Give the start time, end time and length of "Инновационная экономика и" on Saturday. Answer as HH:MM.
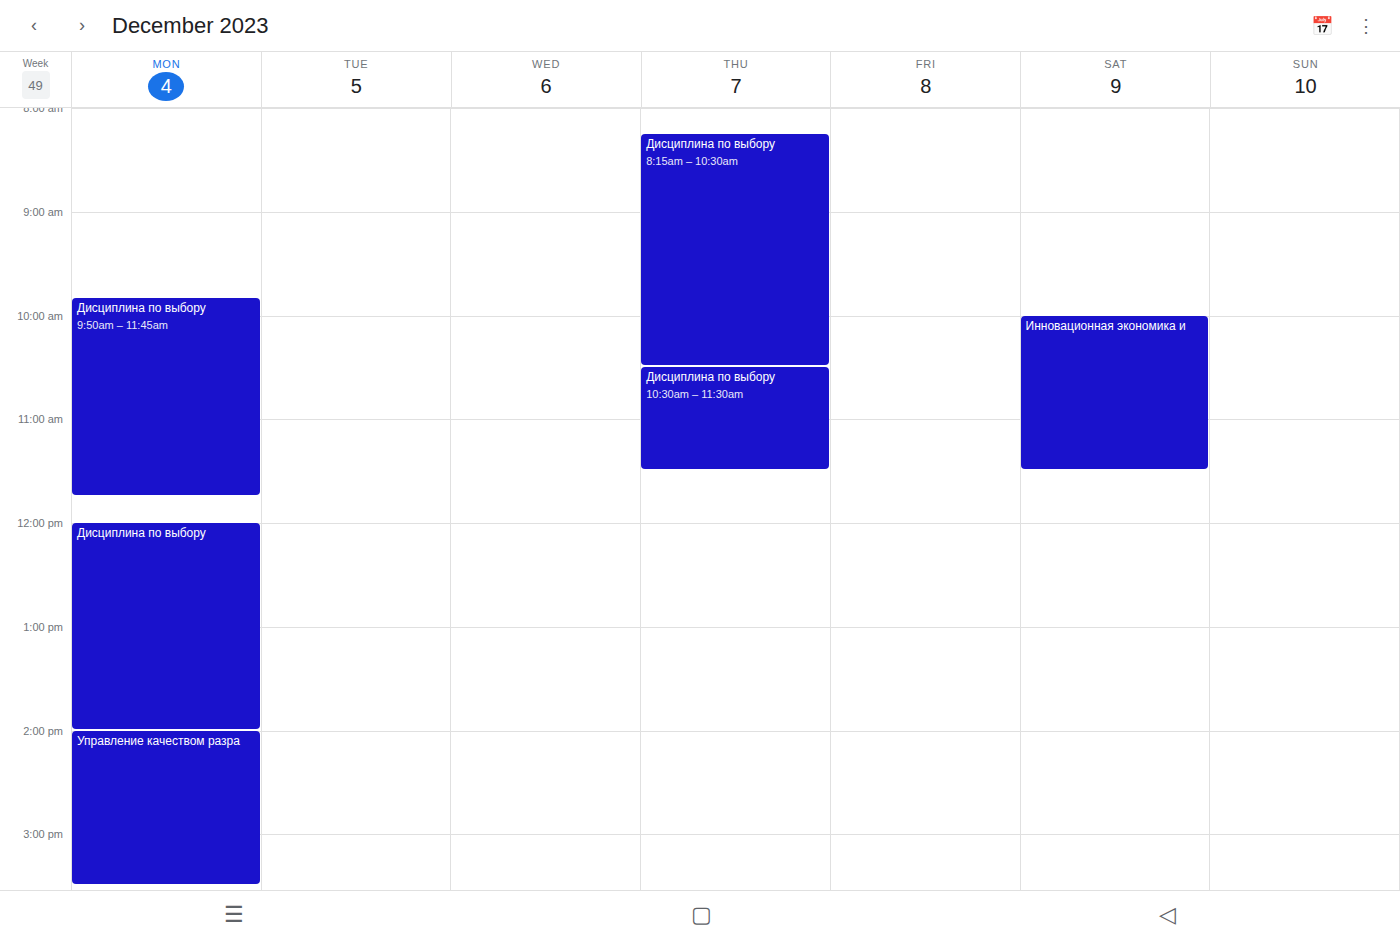
10:00 to 11:30, 1 hour 30 minutes